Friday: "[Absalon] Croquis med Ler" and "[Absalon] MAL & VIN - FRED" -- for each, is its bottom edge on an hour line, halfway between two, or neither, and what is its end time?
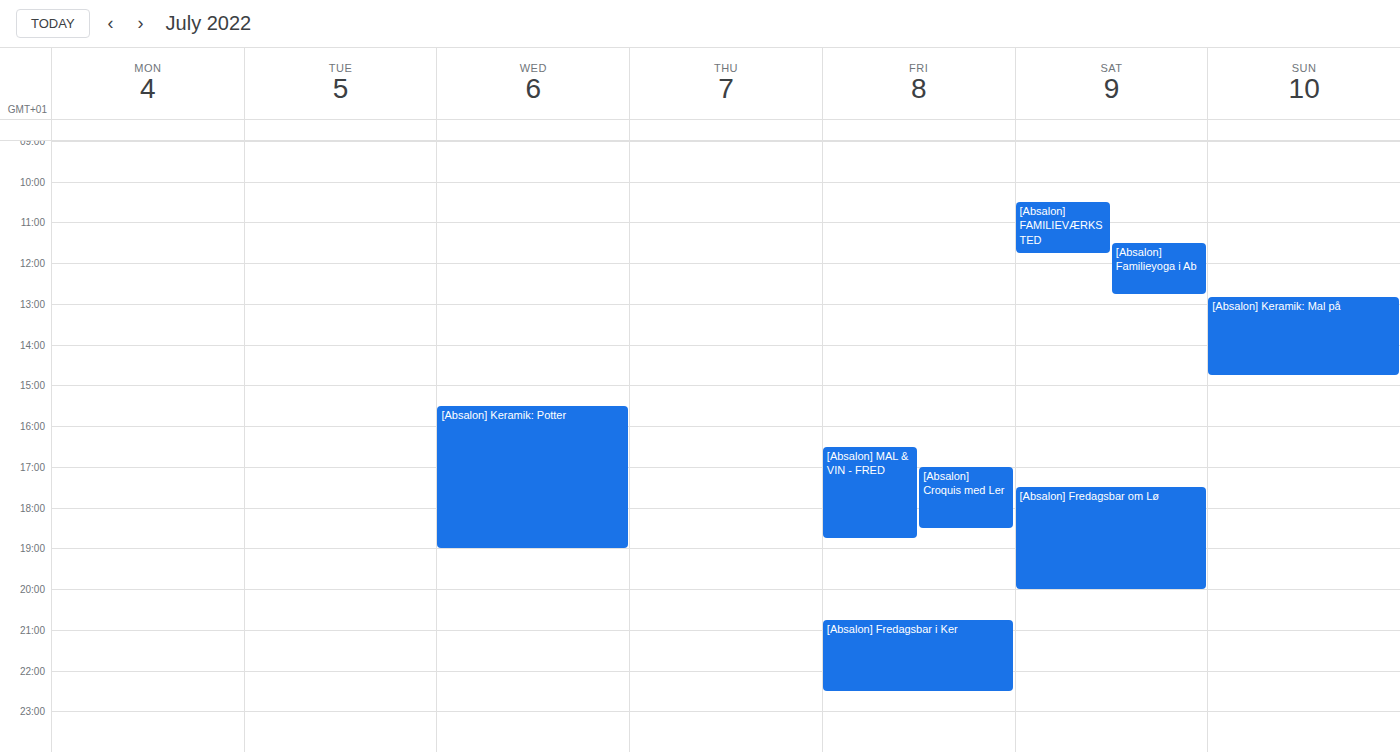
"[Absalon] Croquis med Ler": 6:30 PM, halfway between the 6 PM and 7 PM lines. "[Absalon] MAL & VIN - FRED": 6:45 PM, neither: three quarters of the way from the 6 PM line to the 7 PM line.